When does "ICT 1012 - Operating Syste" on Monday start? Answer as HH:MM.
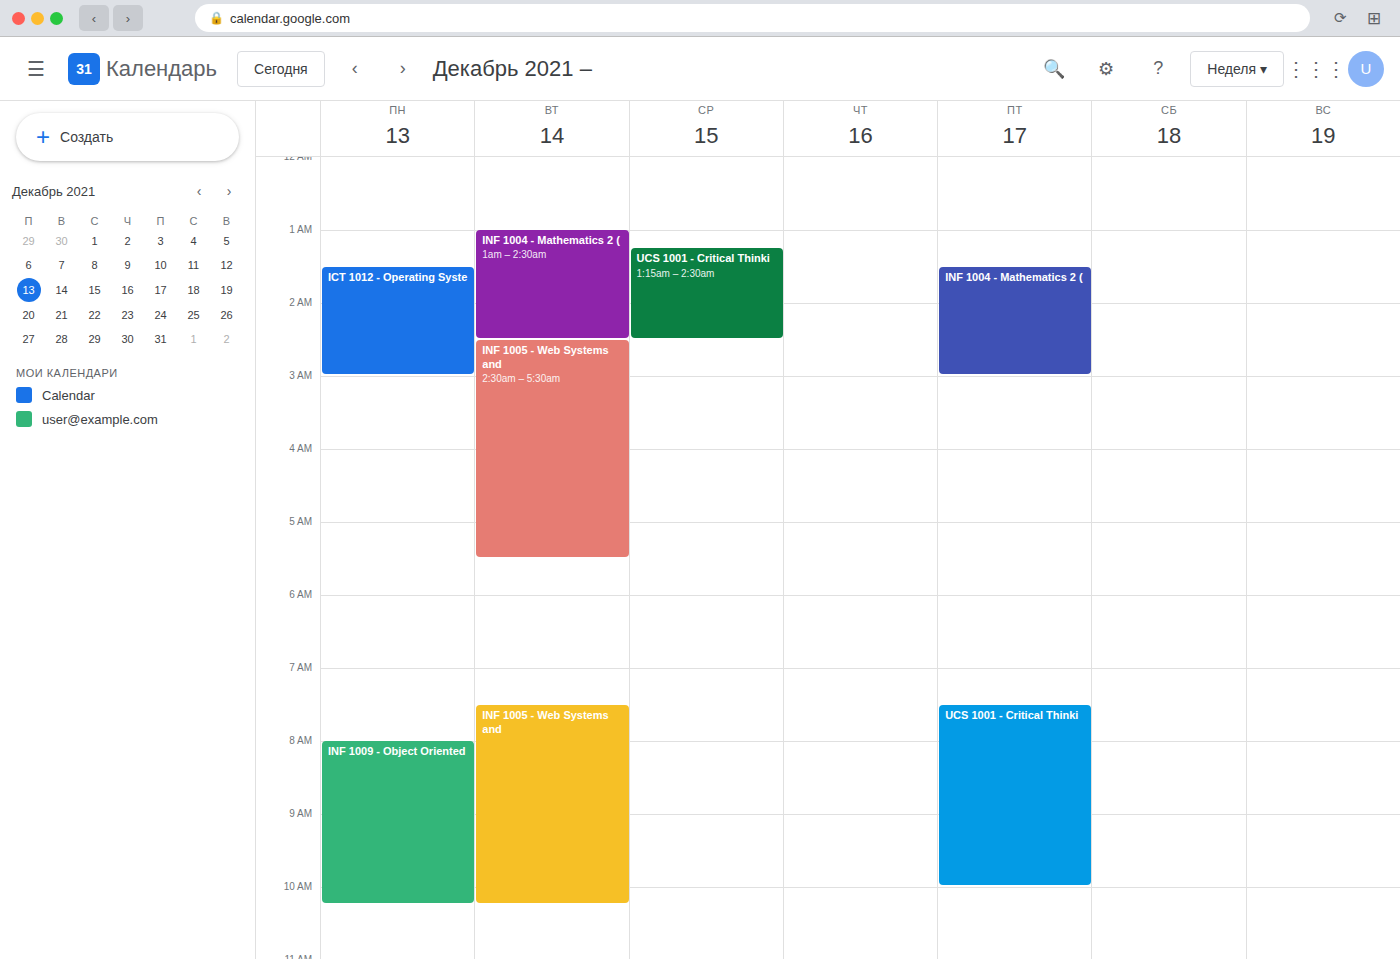
01:30